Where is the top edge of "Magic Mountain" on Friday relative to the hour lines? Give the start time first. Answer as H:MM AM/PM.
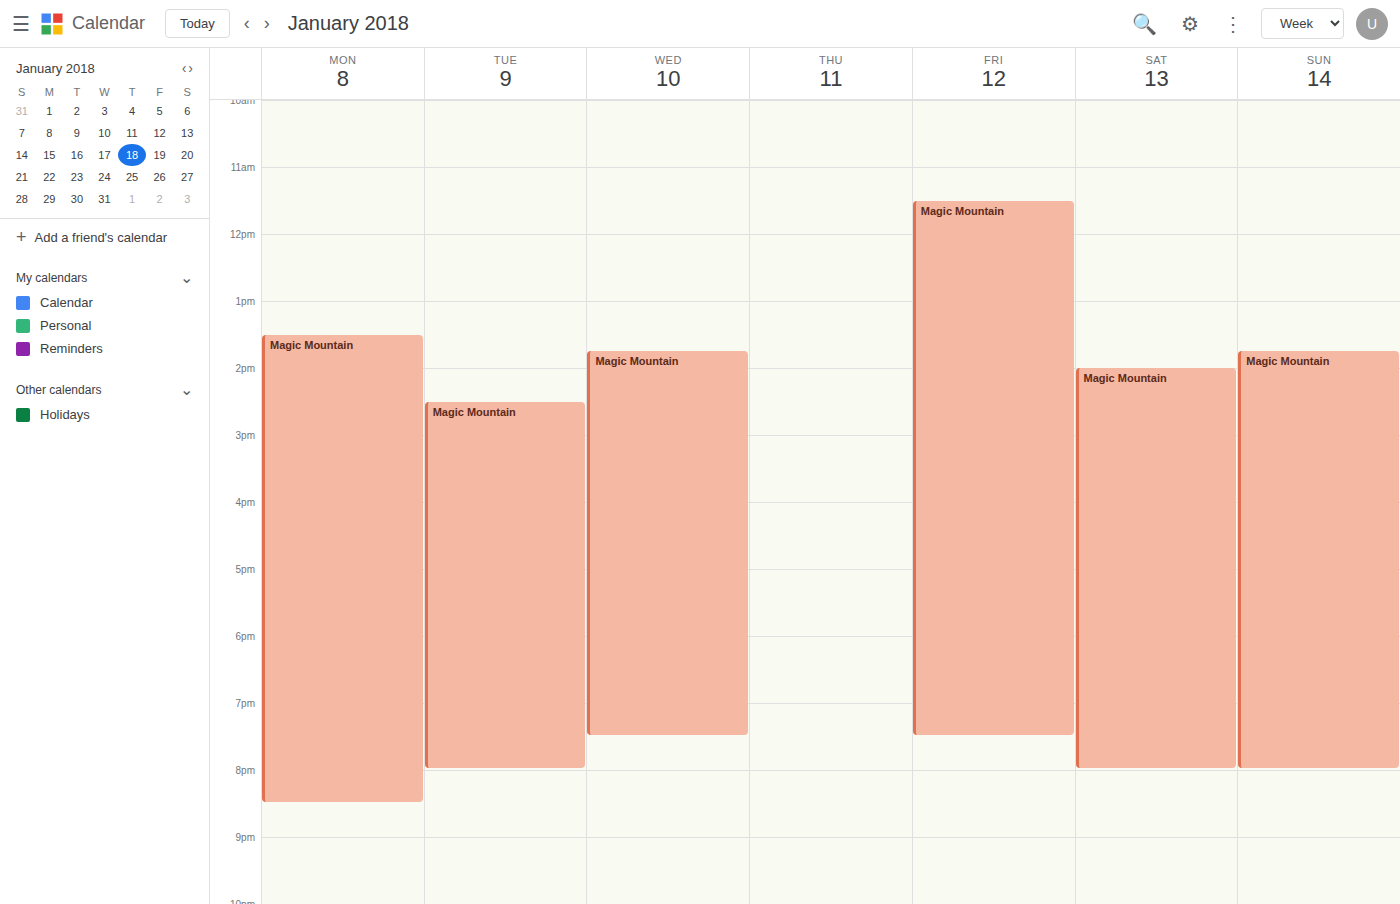
11:30 AM -- halfway between the 11 AM and 12 PM lines.